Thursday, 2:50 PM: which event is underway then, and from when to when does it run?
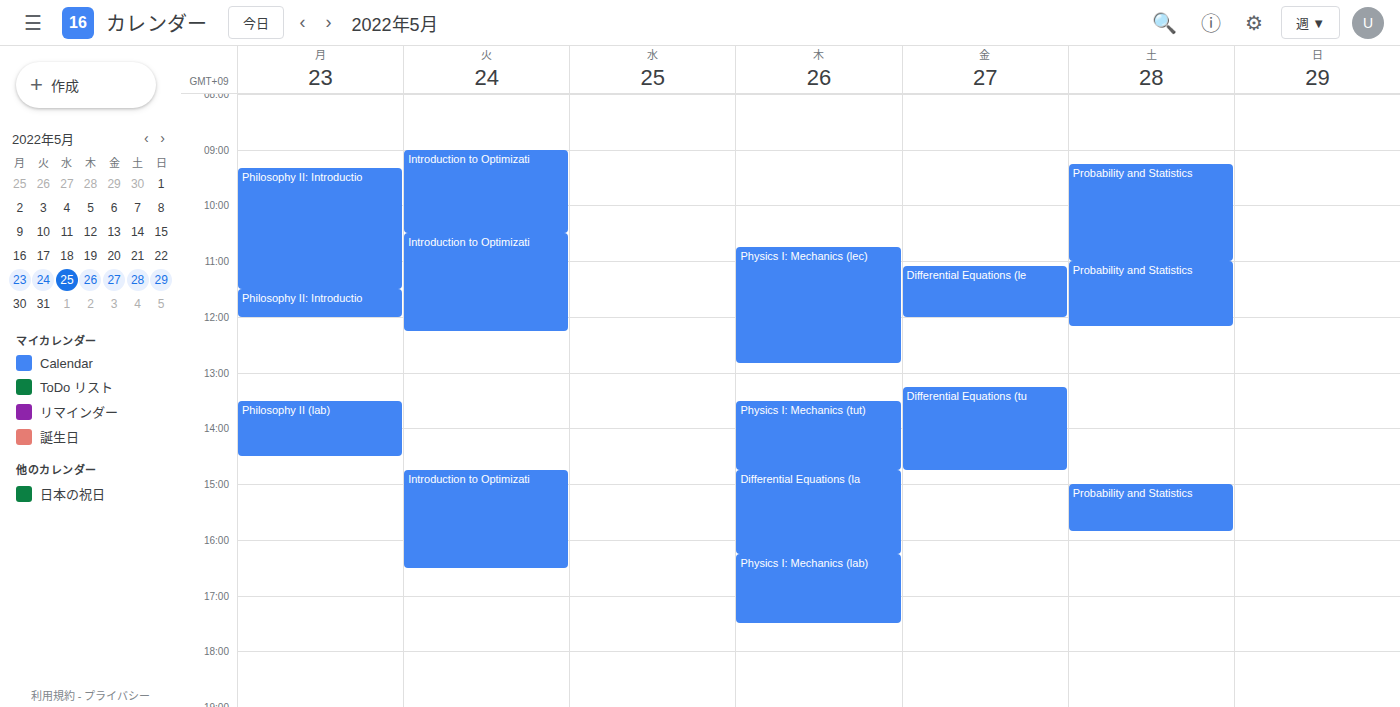
"Differential Equations (la", 2:45 PM to 4:15 PM